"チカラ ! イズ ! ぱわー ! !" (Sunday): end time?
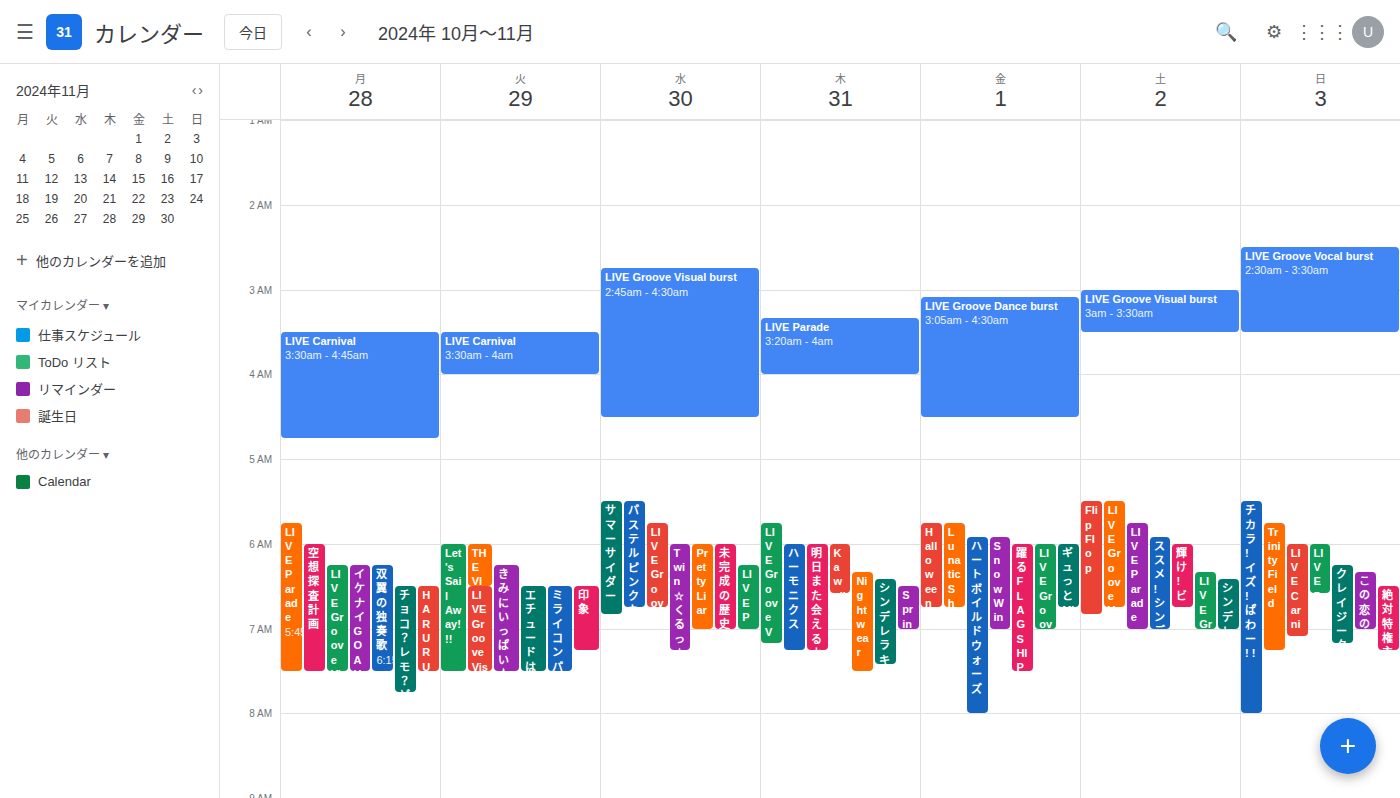
8:00 AM